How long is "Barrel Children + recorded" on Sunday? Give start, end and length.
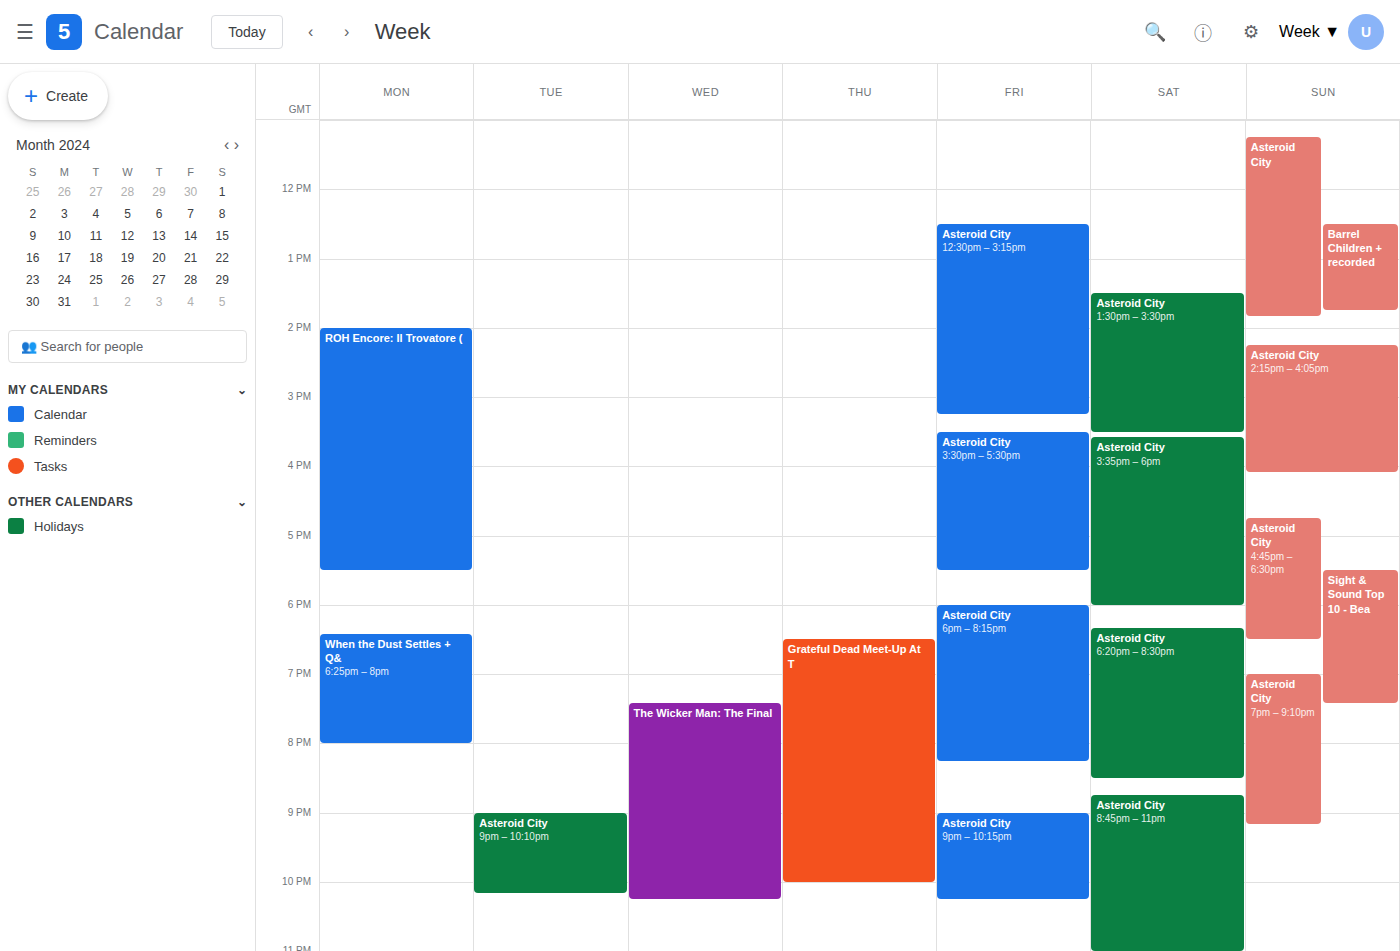
12:30 PM to 1:45 PM, 1 hour 15 minutes